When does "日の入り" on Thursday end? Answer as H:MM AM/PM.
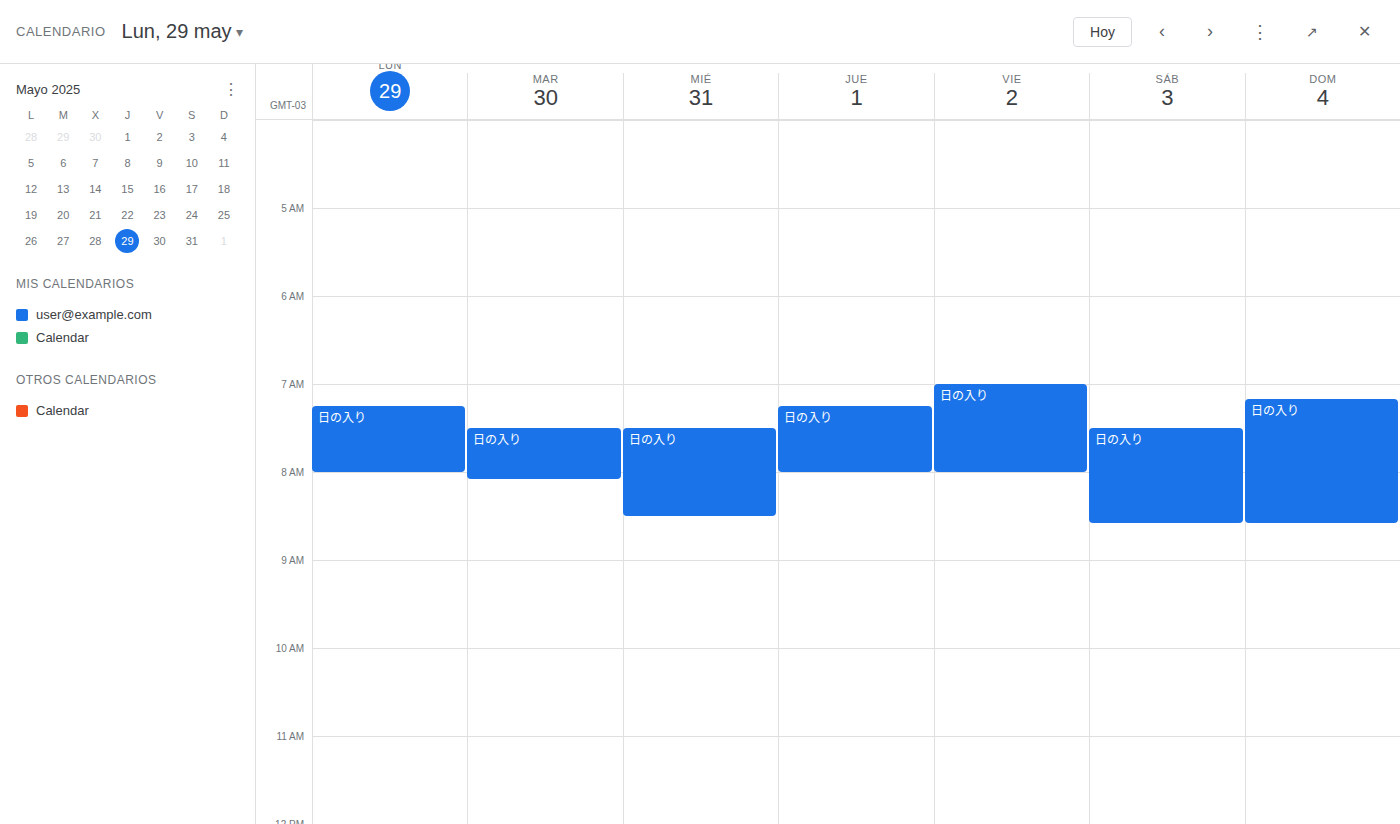
8:00 AM